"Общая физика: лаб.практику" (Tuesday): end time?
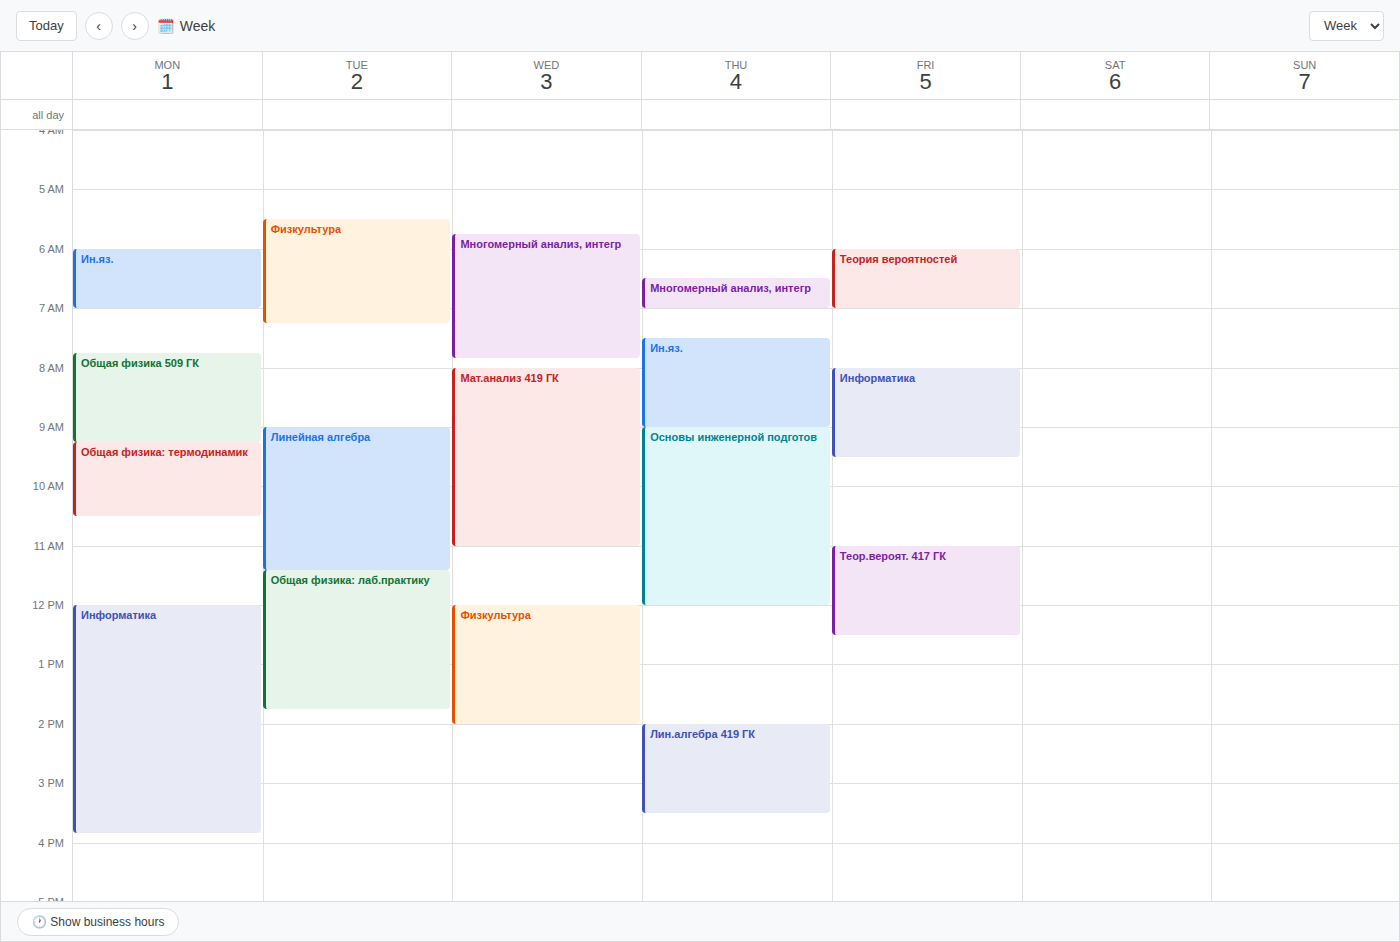
1:45 PM